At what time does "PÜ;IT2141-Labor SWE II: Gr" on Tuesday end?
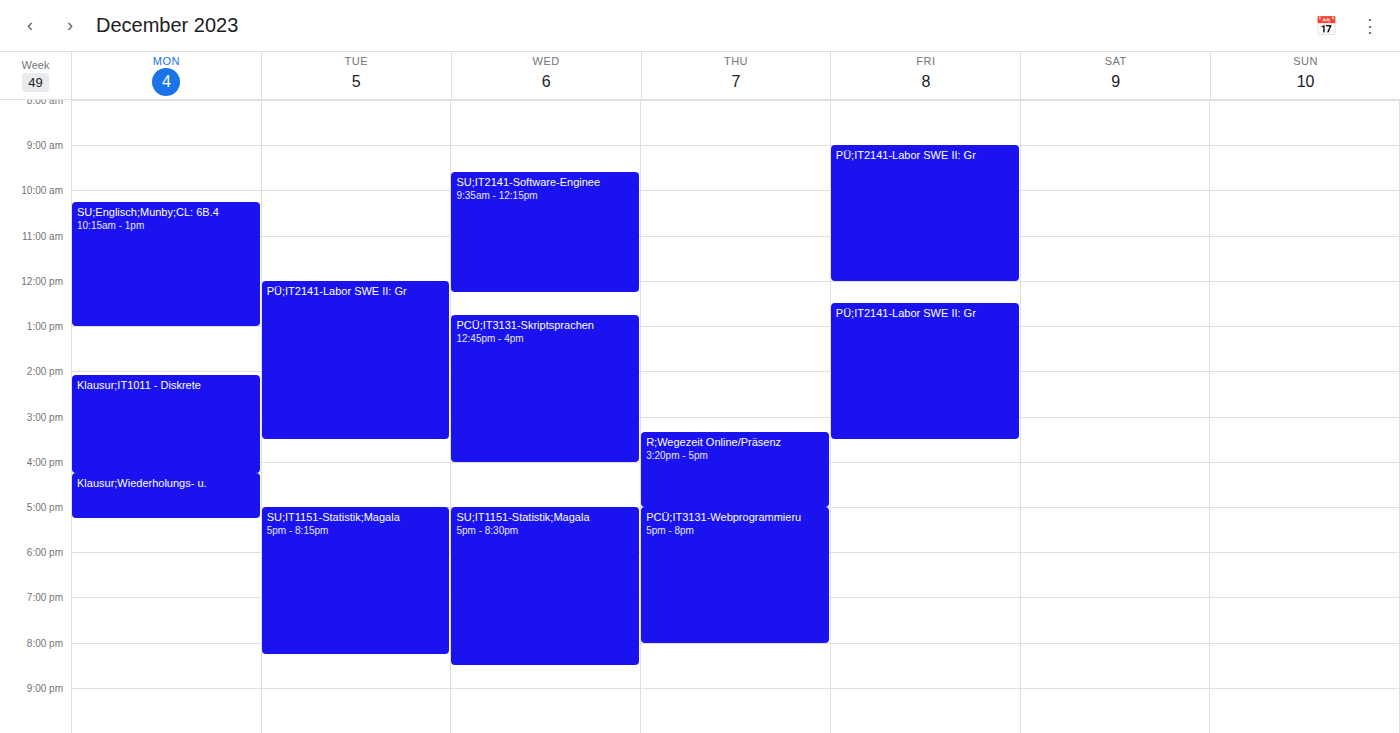
3:30 PM